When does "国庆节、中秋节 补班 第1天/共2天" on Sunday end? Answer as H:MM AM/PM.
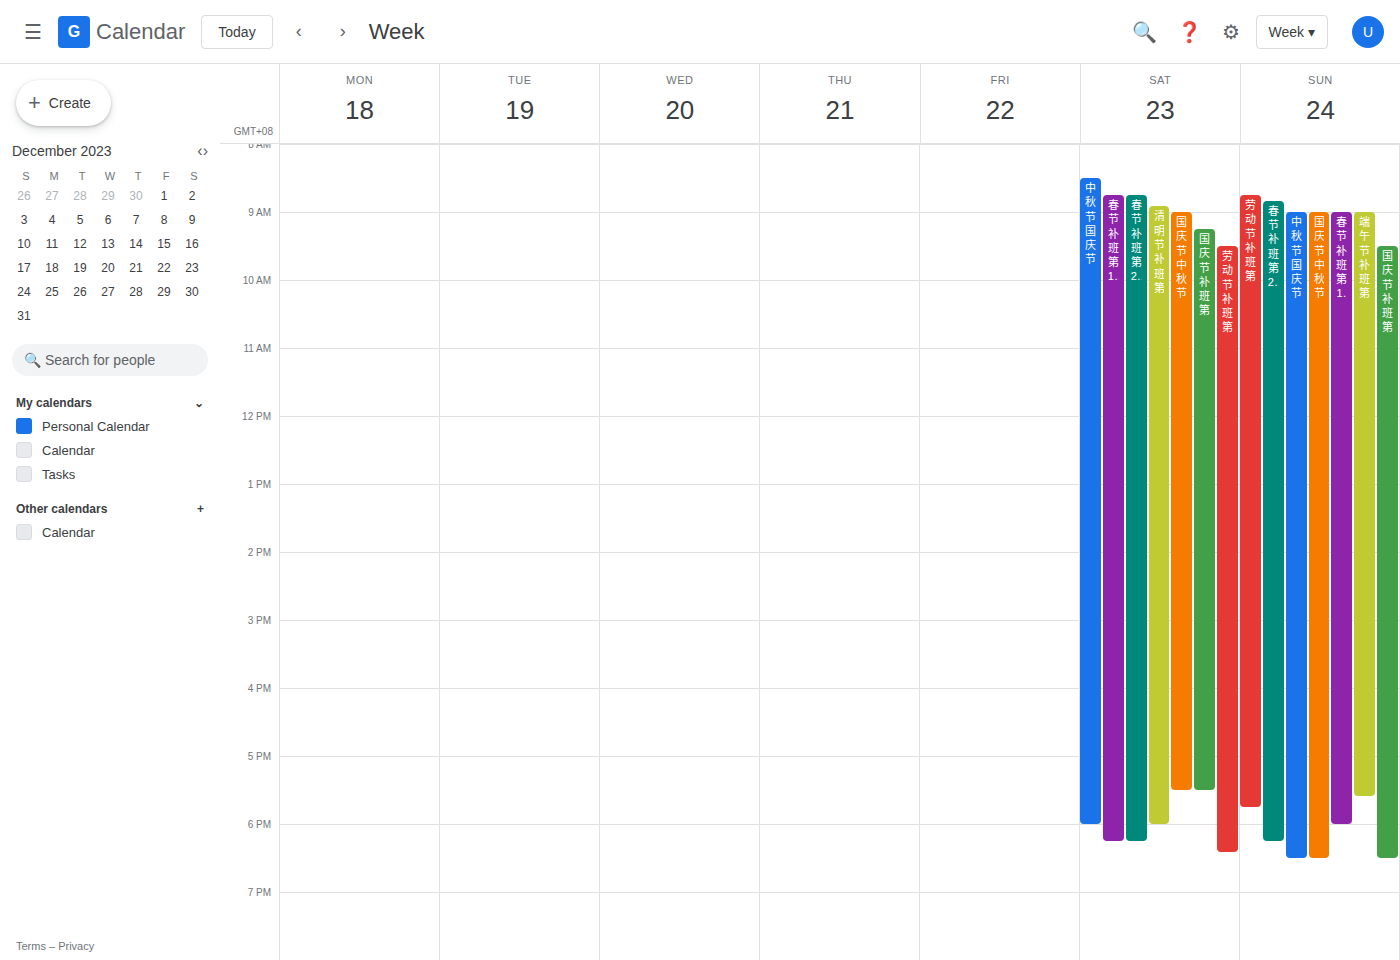
6:30 PM